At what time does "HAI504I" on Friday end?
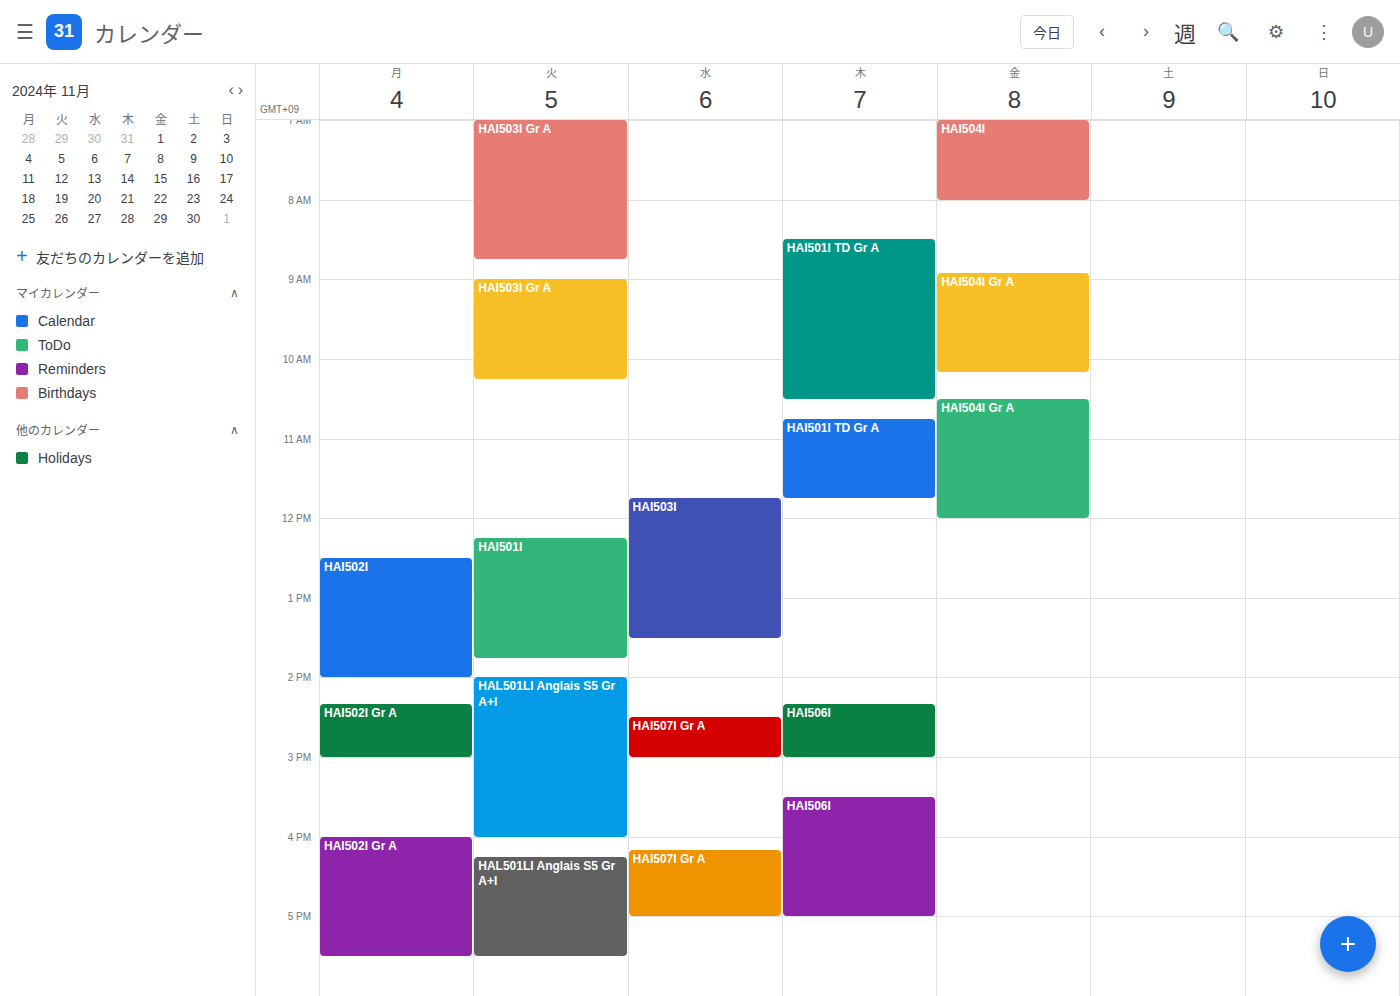
8:00 AM